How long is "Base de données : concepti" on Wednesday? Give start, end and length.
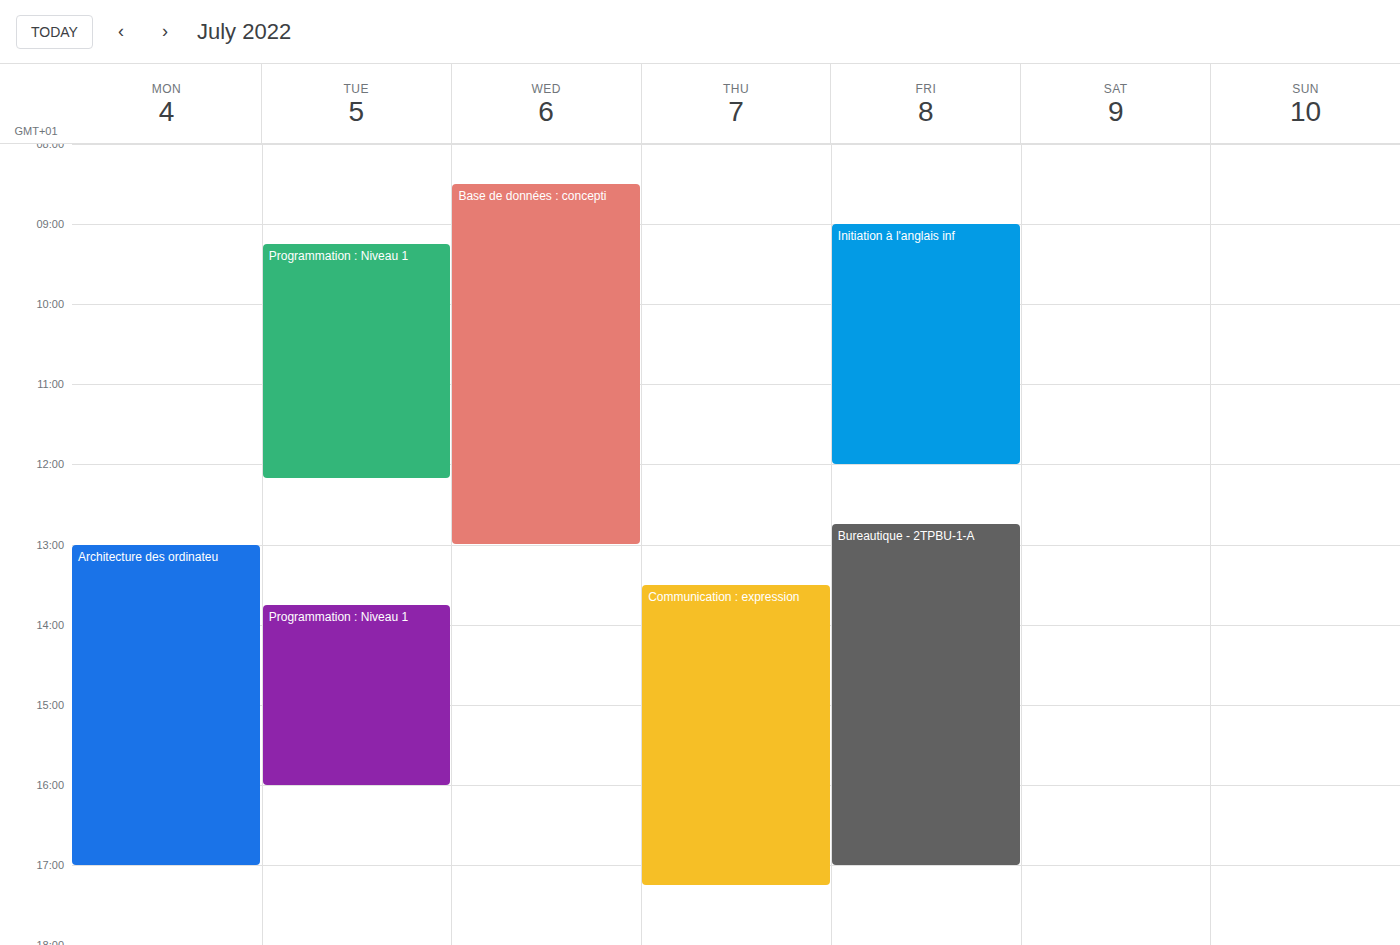
08:30 to 13:00, 4 hours 30 minutes